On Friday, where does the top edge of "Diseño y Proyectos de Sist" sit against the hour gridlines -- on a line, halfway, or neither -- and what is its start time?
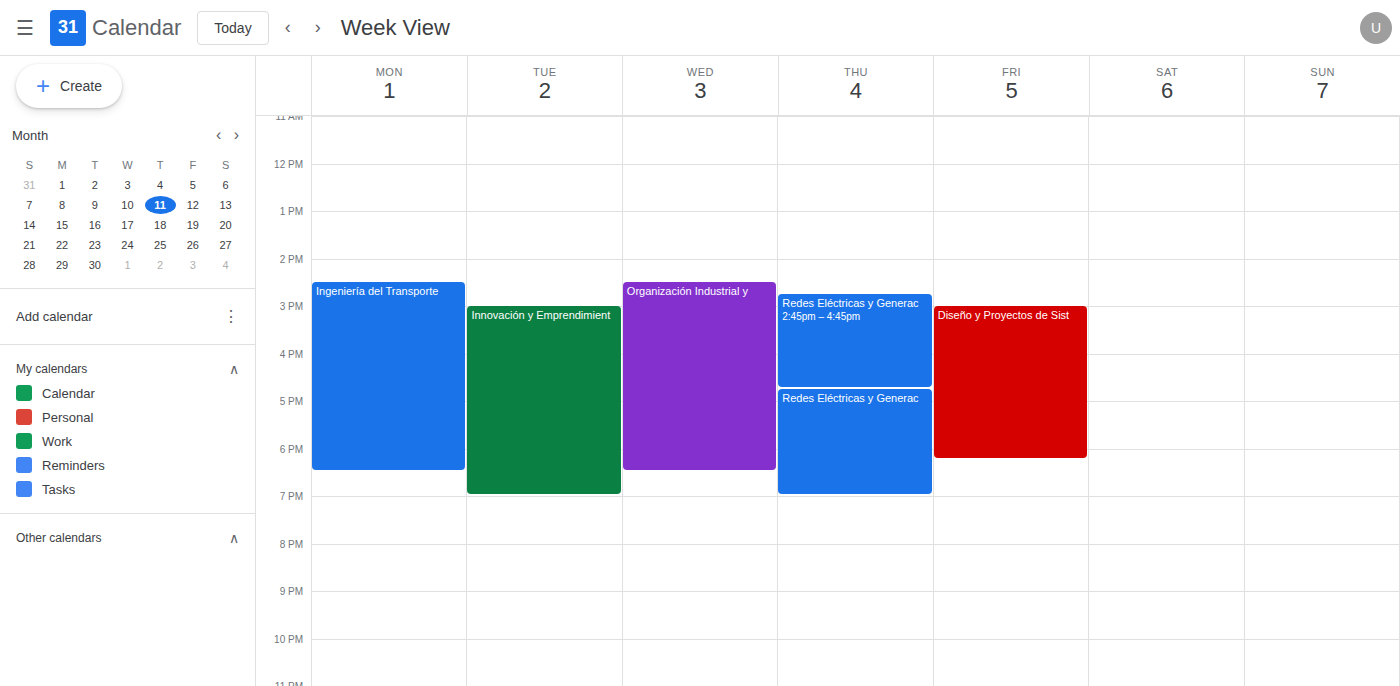
3:00 PM -- exactly on the 3 PM line.